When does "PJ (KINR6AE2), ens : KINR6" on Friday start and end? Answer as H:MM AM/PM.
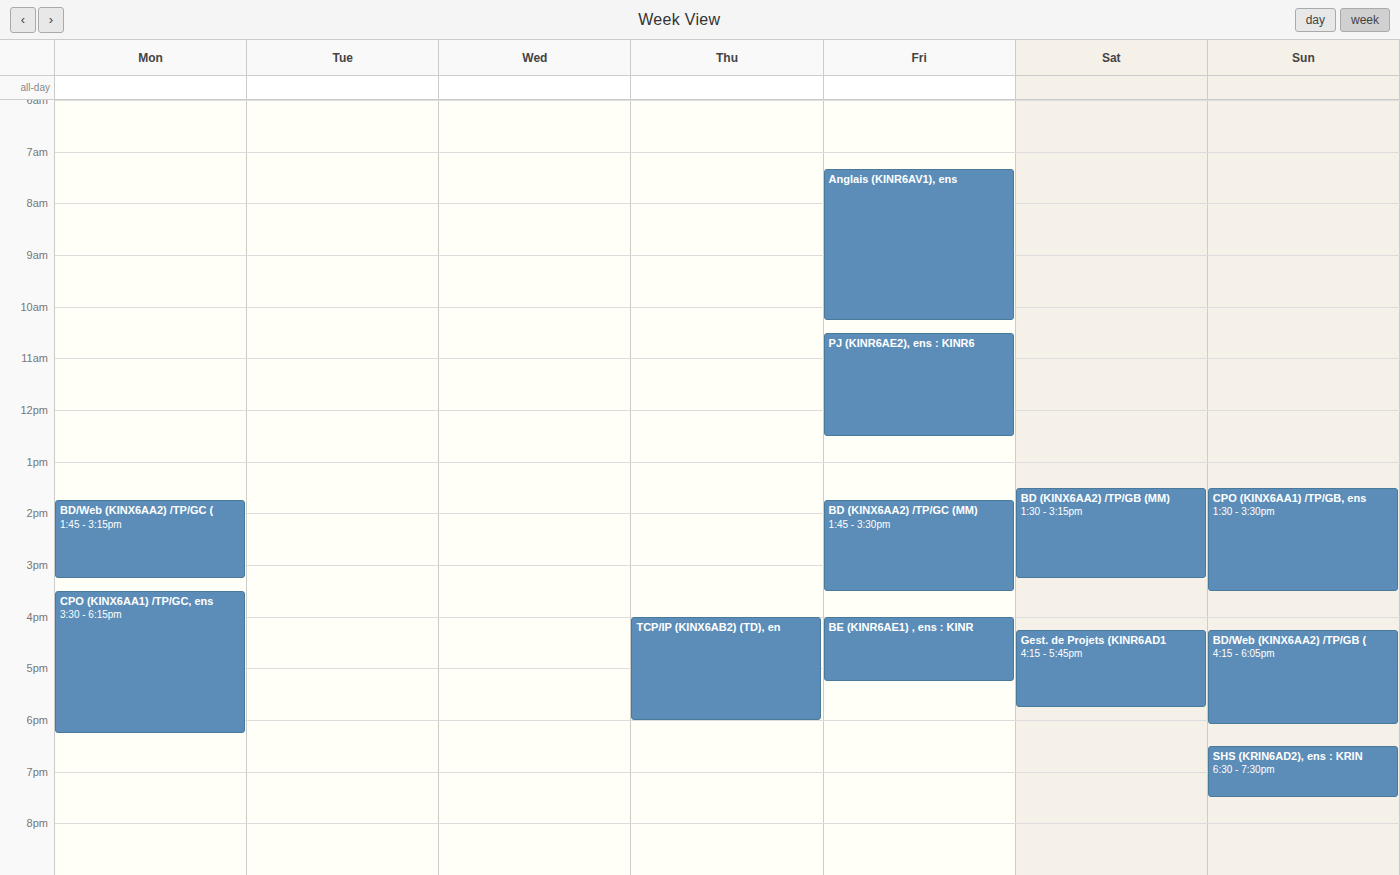
10:30 AM to 12:30 PM